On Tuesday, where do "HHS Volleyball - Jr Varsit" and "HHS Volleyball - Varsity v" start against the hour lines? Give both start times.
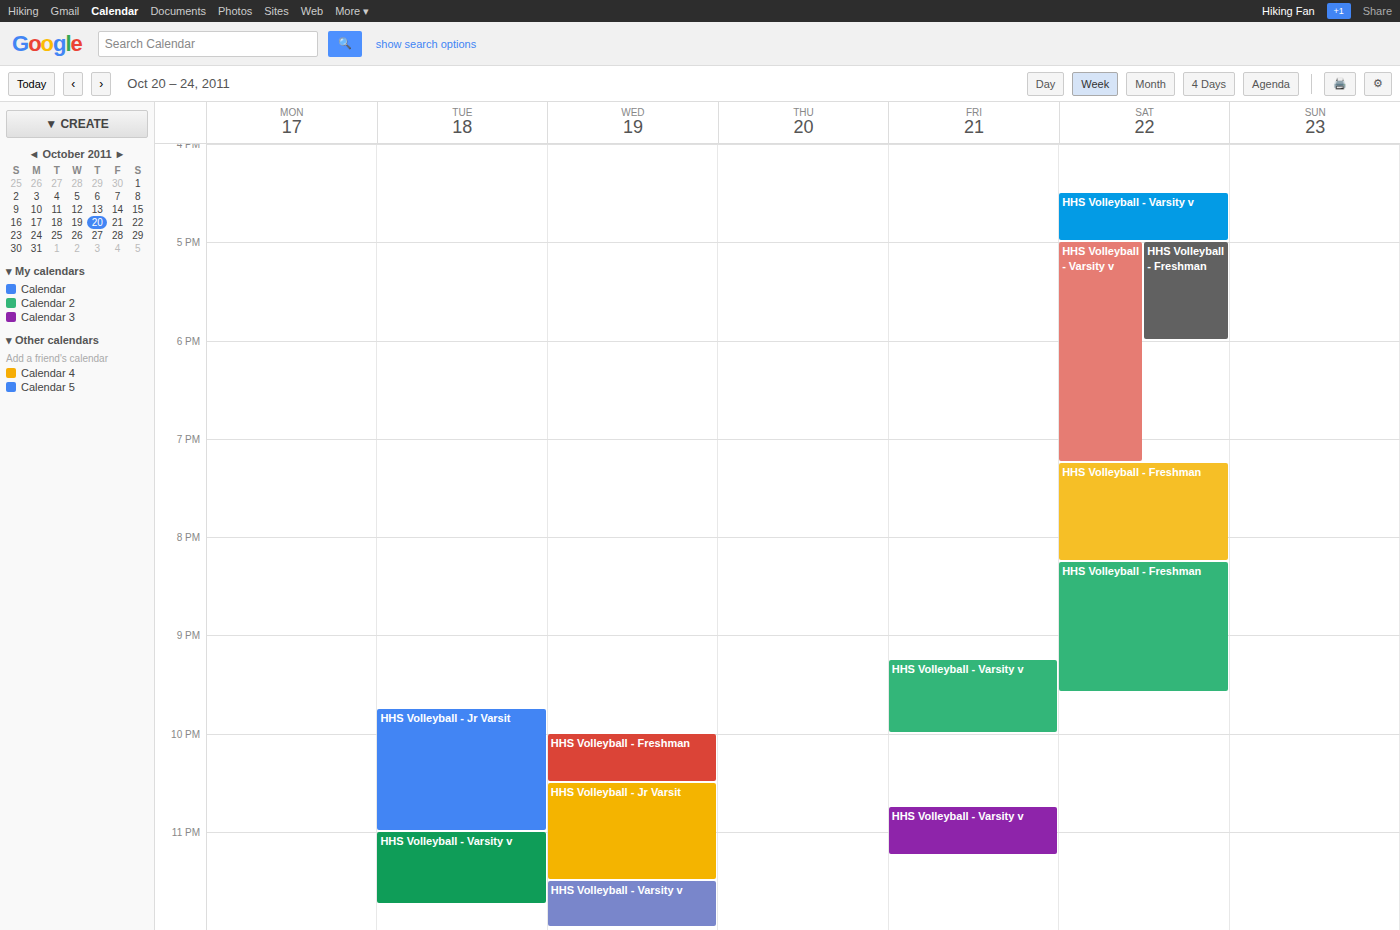
"HHS Volleyball - Jr Varsit": 9:45 PM, neither: three quarters of the way from the 9 PM line to the 10 PM line. "HHS Volleyball - Varsity v": 11:00 PM, exactly on the 11 PM line.